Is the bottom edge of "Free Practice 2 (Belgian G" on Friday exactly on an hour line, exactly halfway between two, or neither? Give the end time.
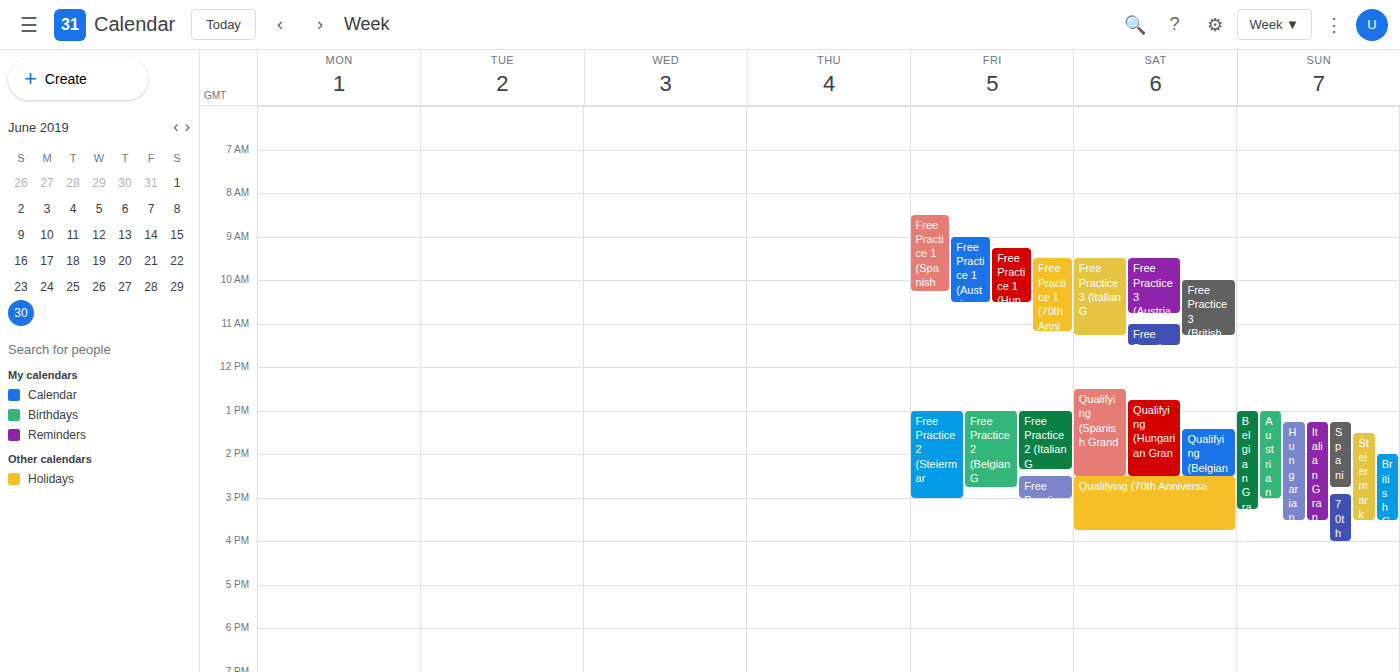
2:45 PM -- neither: three quarters of the way from the 2 PM line to the 3 PM line.